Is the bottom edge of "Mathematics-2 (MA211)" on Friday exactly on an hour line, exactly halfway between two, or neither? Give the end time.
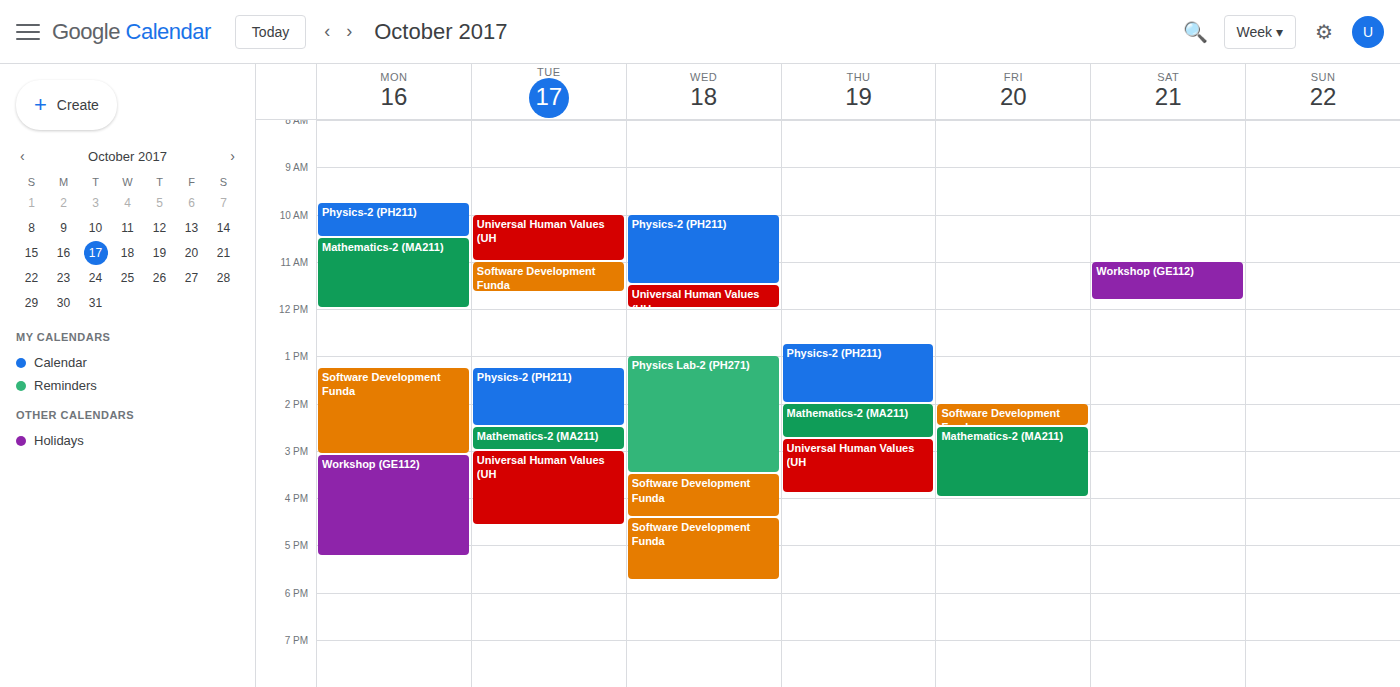
16:00 -- exactly on the 16:00 line.